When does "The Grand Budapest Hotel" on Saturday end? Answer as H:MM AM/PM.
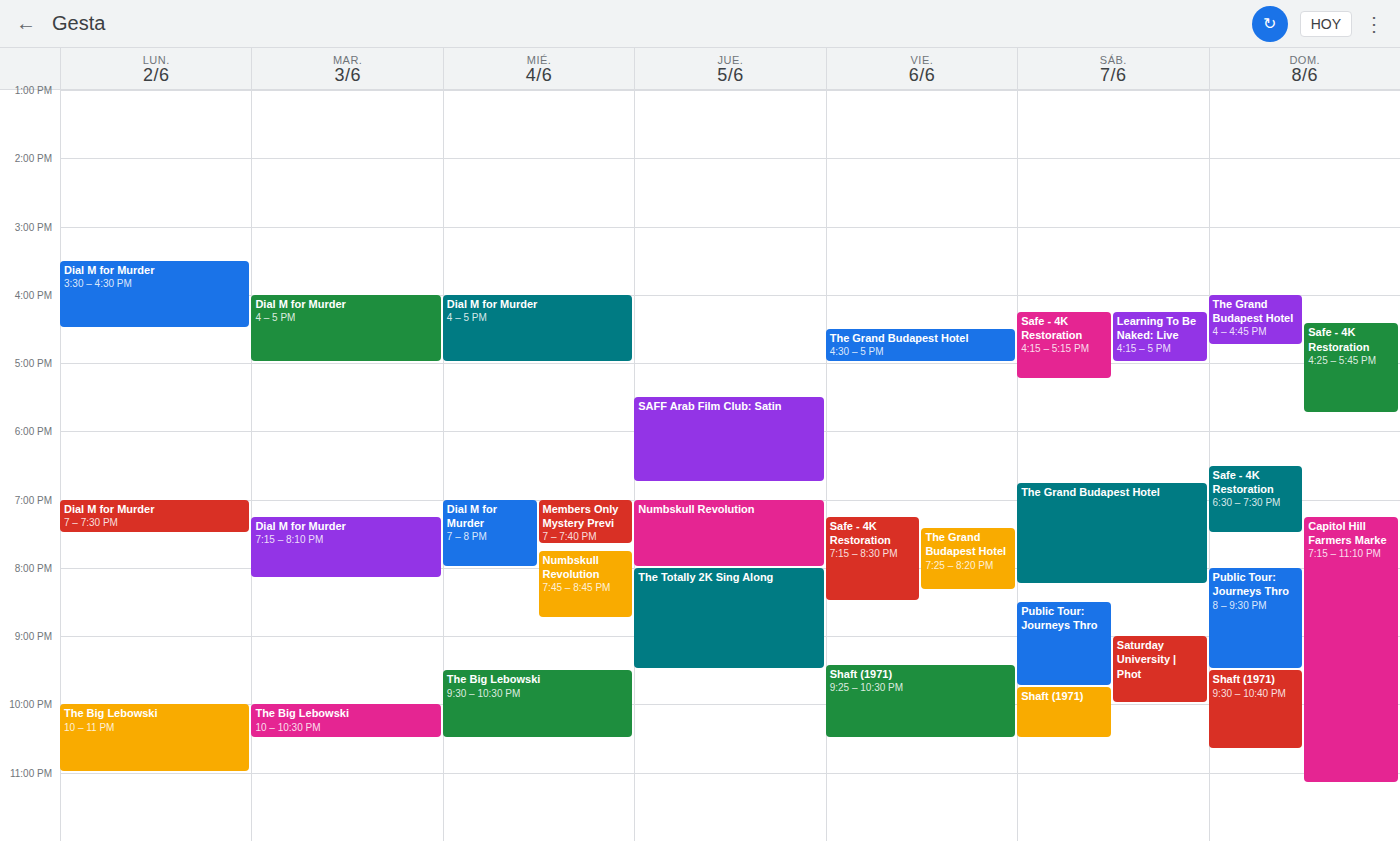
8:15 PM